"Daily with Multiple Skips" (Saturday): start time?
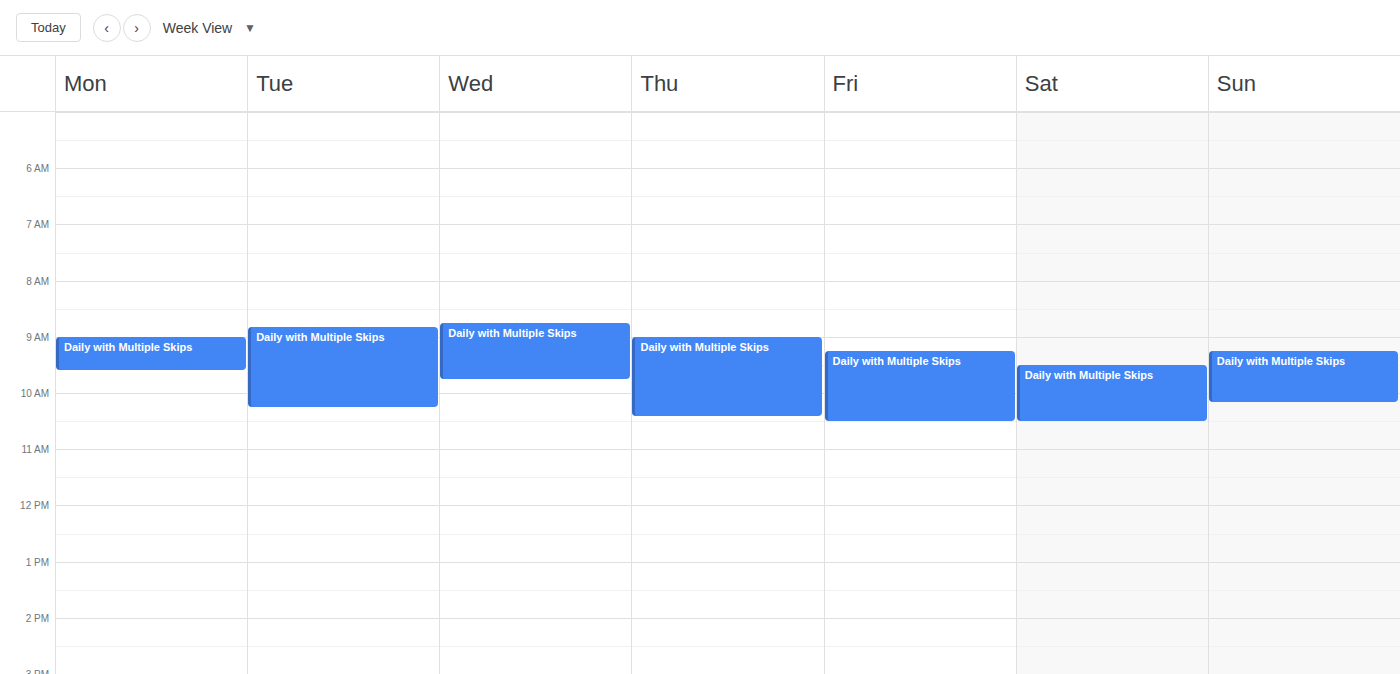
09:30